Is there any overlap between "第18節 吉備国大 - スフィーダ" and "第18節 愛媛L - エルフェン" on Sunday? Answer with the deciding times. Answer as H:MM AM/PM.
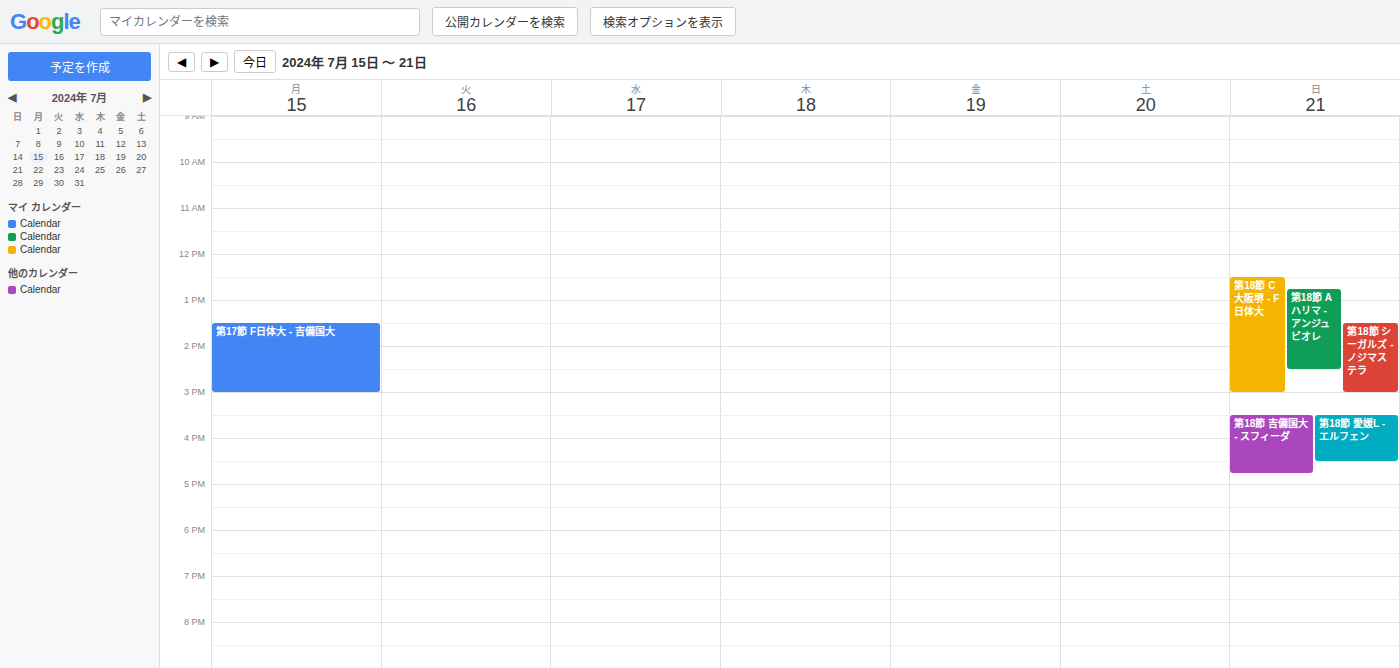
"第18節 吉備国大 - スフィーダ" starts at 3:30 PM, before "第18節 愛媛L - エルフェン" ends at 4:30 PM -- they overlap.